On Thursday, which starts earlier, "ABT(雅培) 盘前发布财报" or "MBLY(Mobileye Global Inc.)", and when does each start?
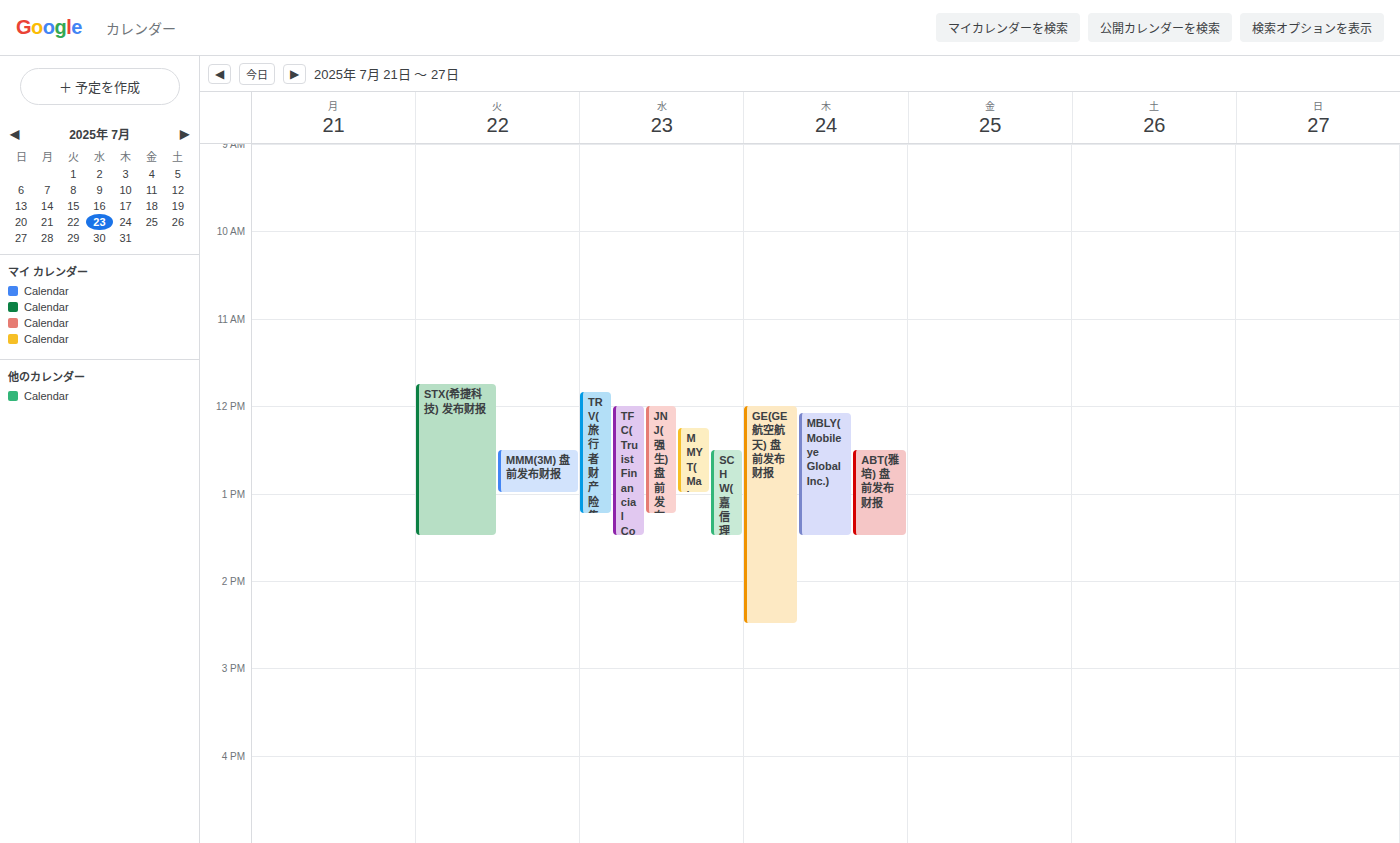
"MBLY(Mobileye Global Inc.)" 12:05 PM; "ABT(雅培) 盘前发布财报" 12:30 PM.